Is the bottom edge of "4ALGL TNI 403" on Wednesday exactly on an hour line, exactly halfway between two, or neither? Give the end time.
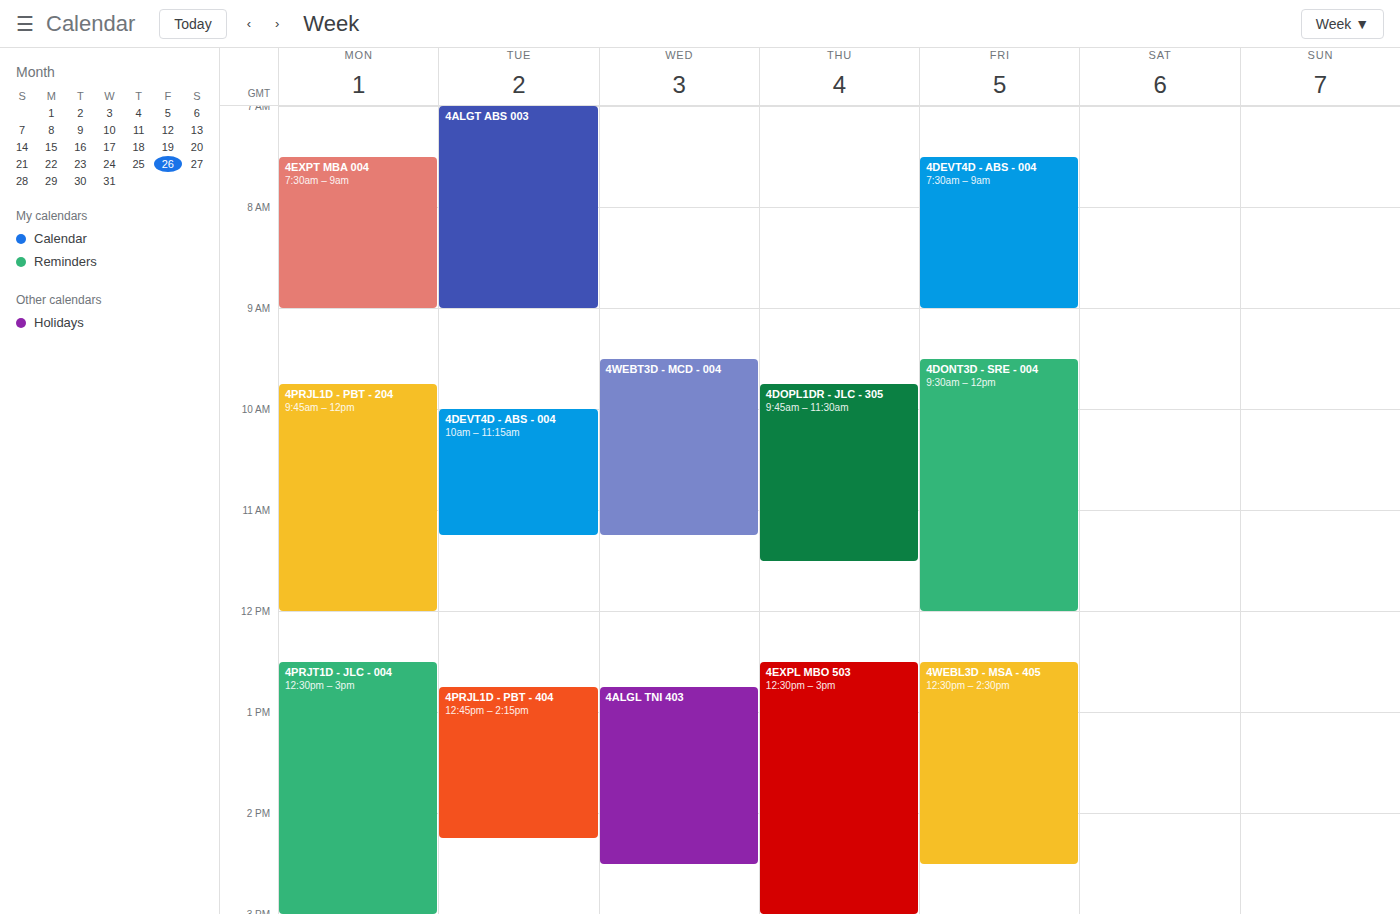
2:30 PM -- halfway between the 2 PM and 3 PM lines.